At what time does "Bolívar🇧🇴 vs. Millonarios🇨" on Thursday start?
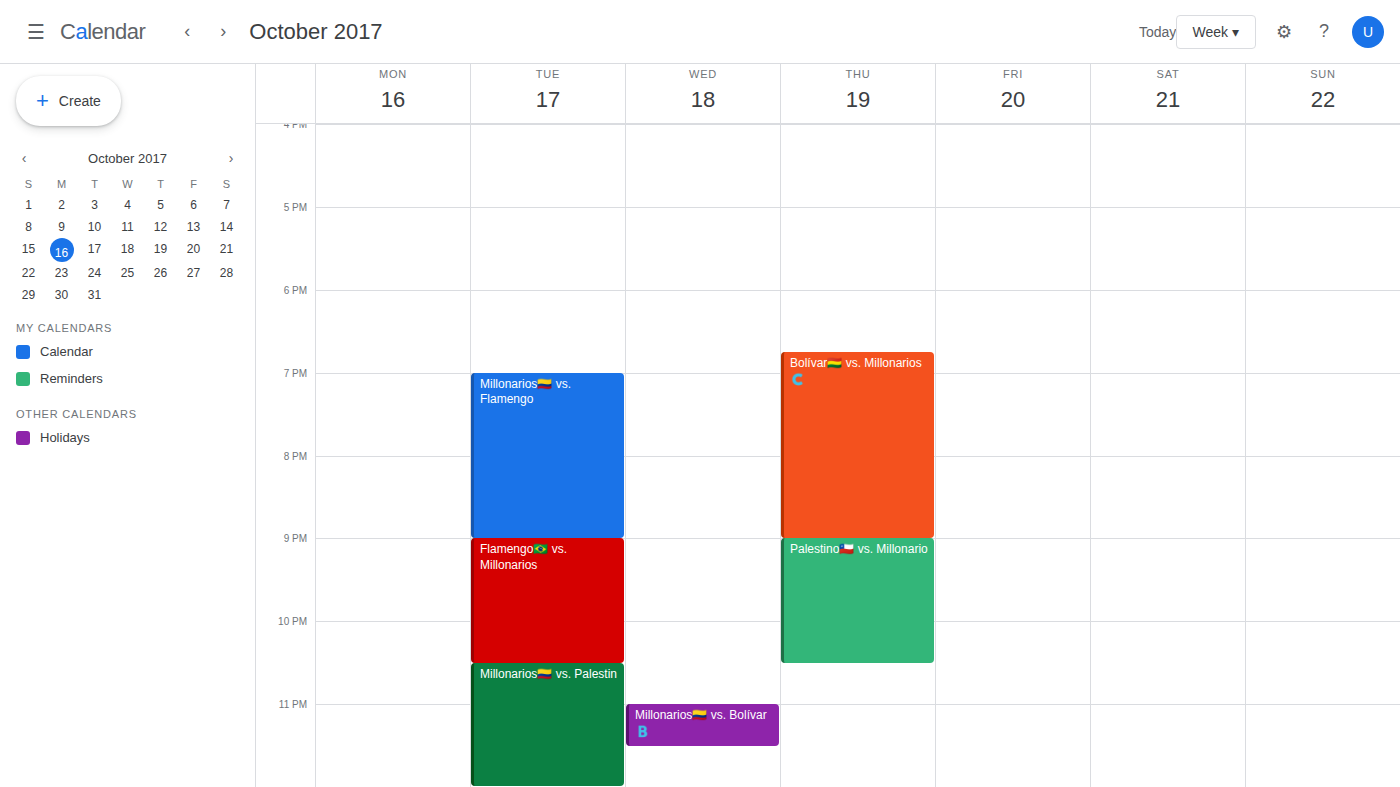
6:45 PM